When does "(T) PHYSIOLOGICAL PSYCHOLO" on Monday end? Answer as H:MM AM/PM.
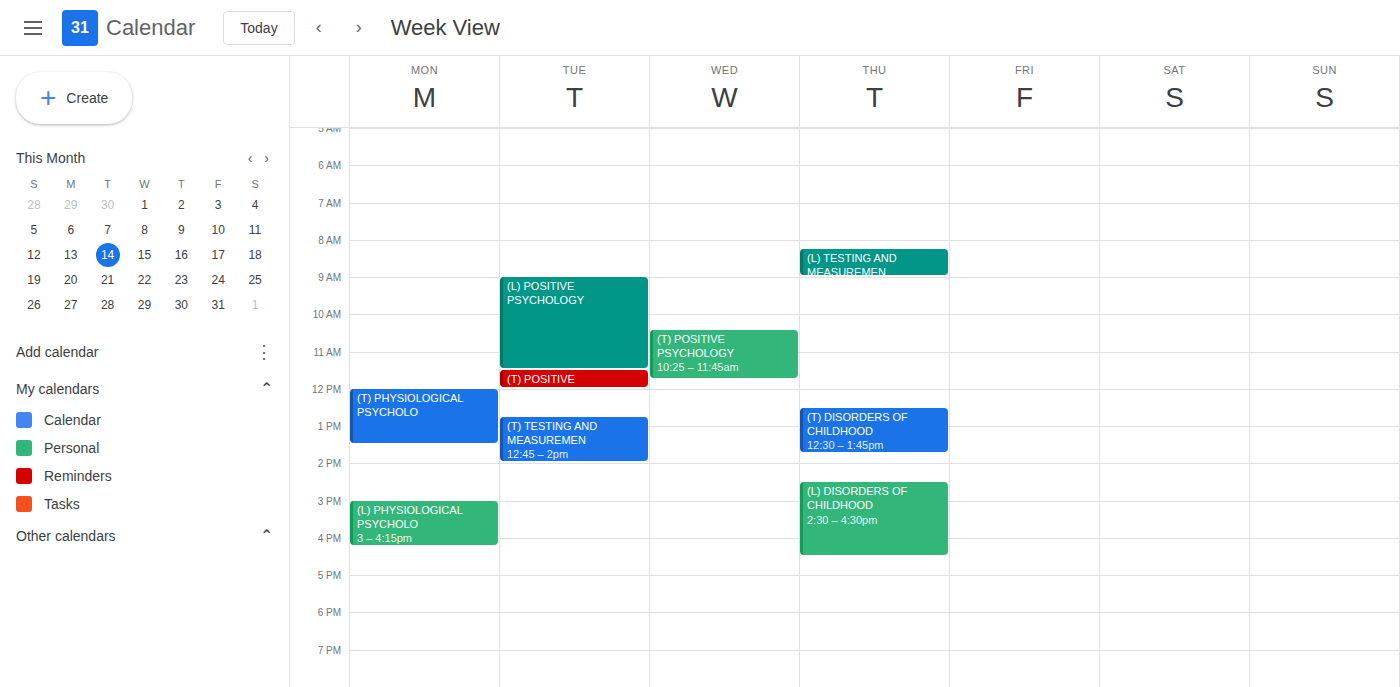
1:30 PM